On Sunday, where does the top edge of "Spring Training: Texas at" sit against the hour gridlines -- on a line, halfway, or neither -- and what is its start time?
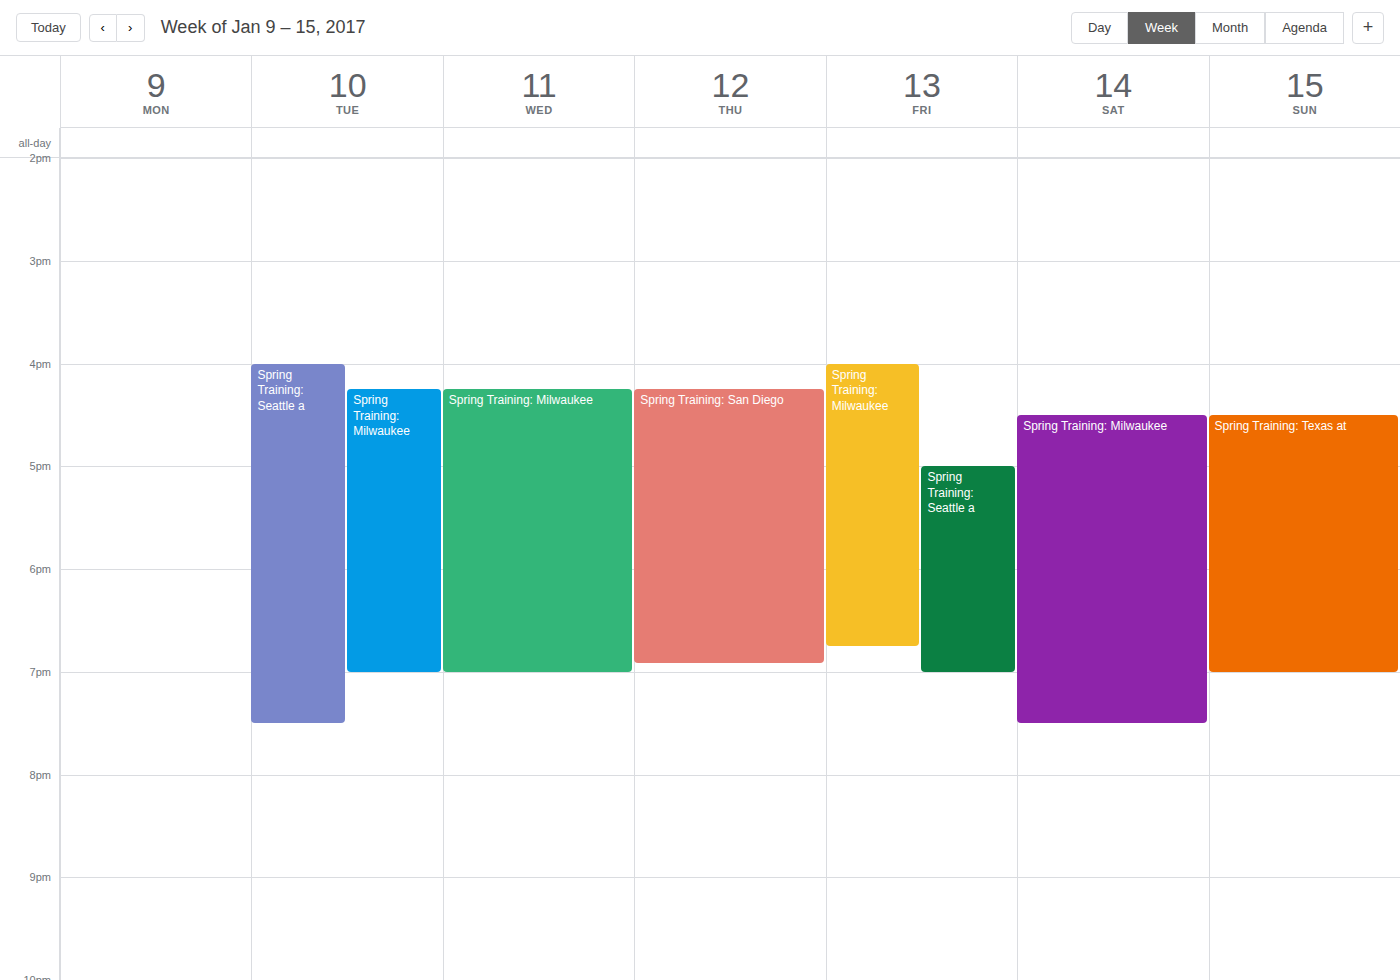
4:30 PM -- halfway between the 4 PM and 5 PM lines.